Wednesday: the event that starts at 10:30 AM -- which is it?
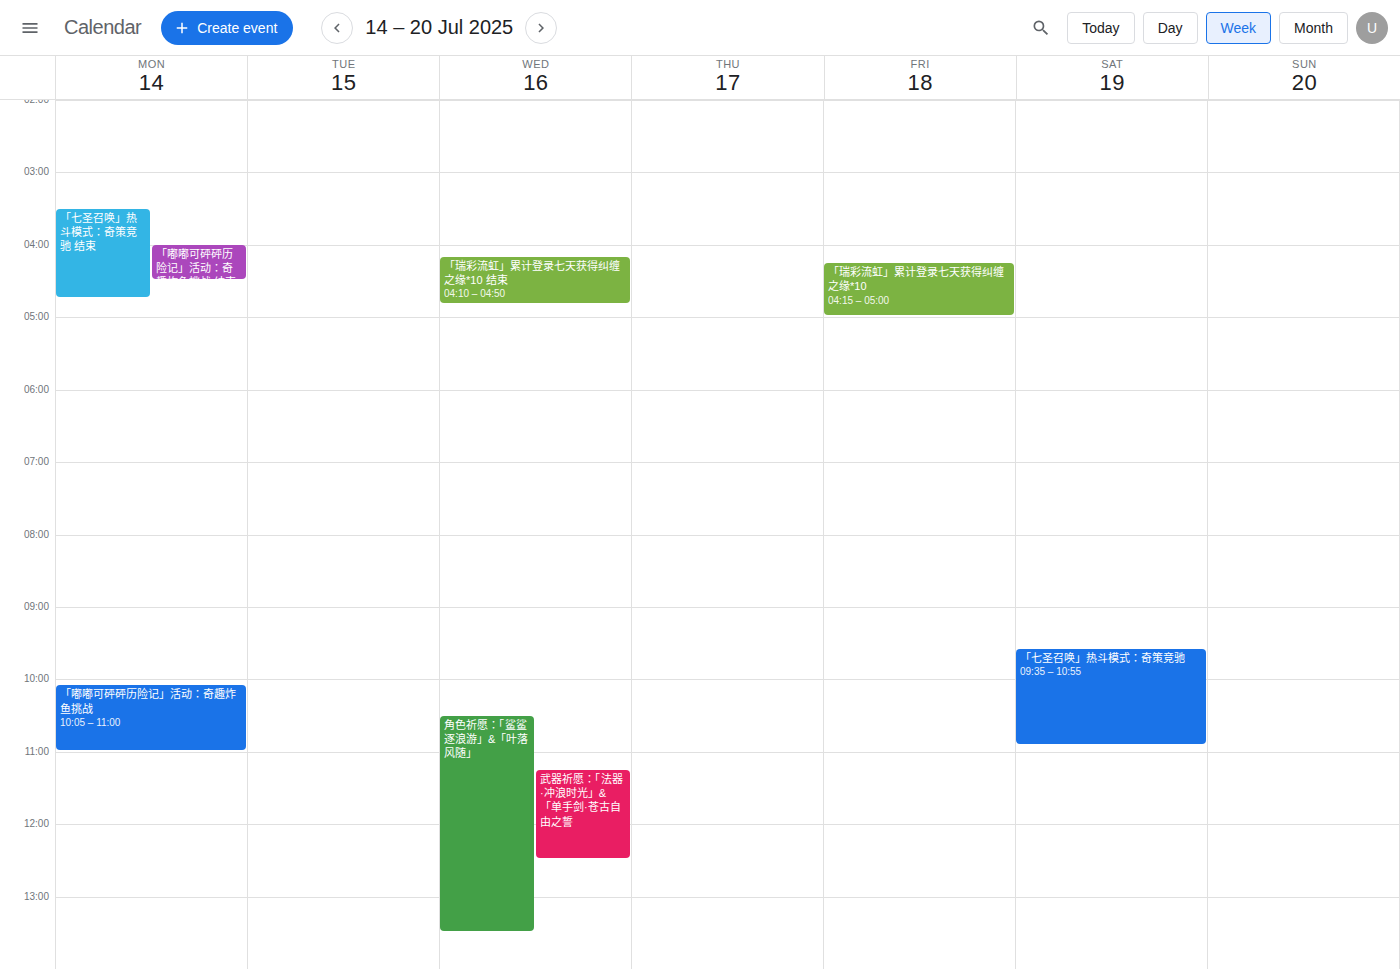
"角色祈愿：「鲨鲨逐浪游」&「叶落风随」"